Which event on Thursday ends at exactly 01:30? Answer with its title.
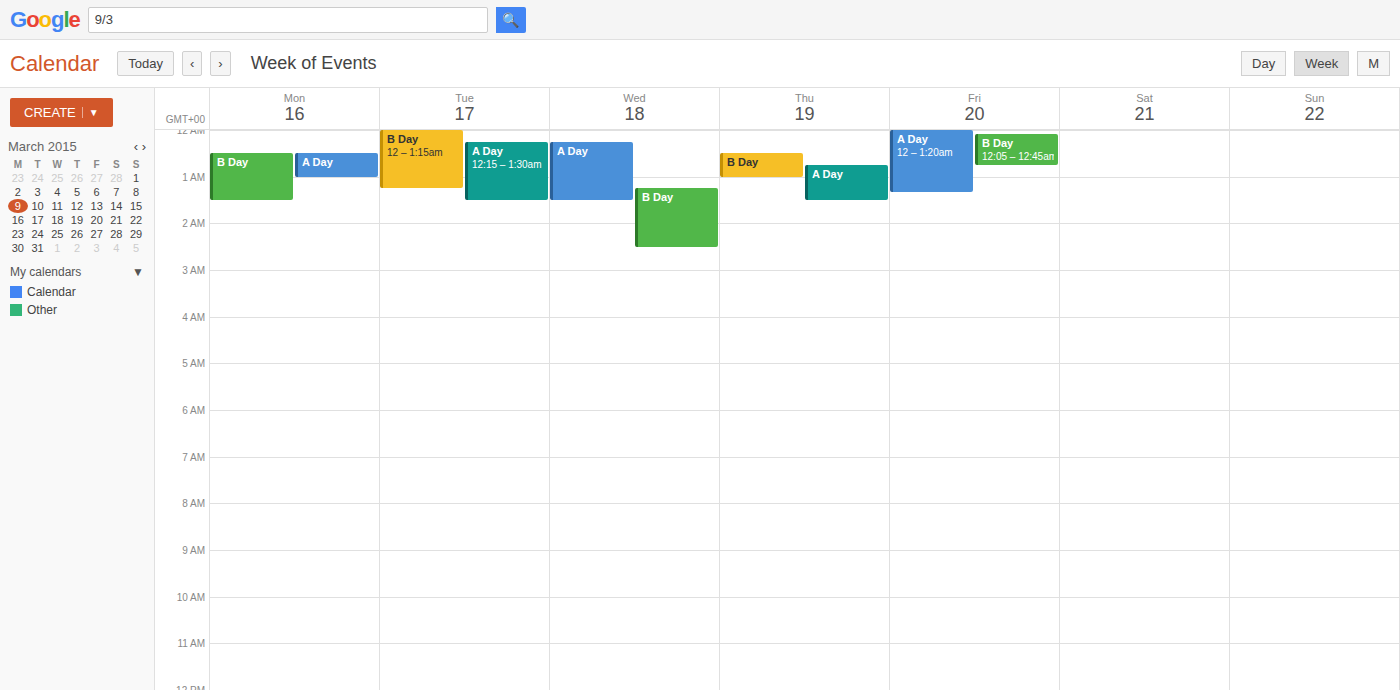
"A Day"